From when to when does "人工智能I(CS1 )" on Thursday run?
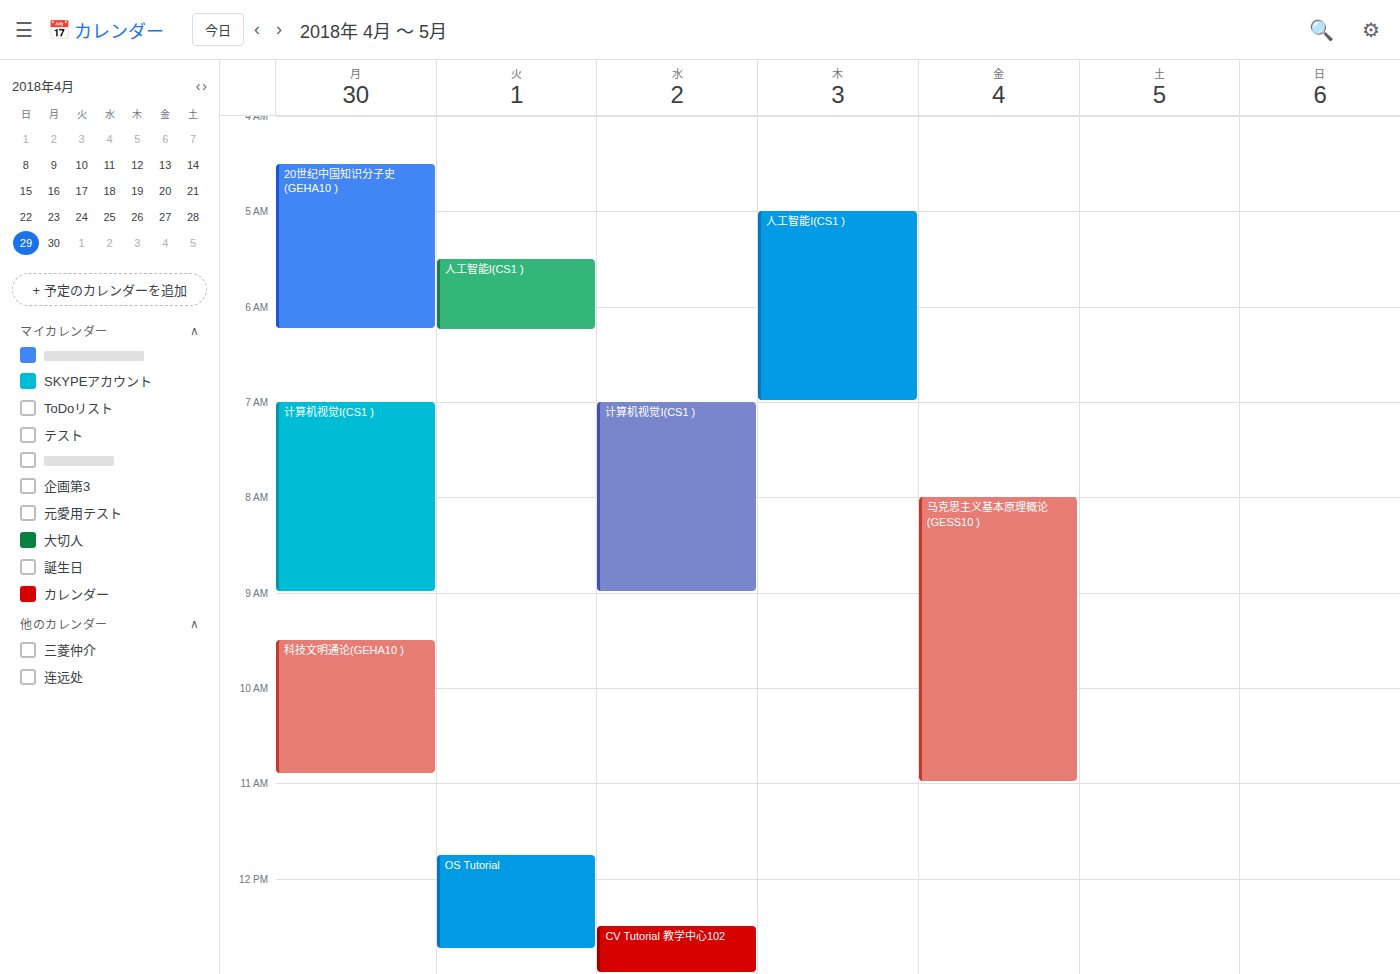
5:00 AM to 7:00 AM